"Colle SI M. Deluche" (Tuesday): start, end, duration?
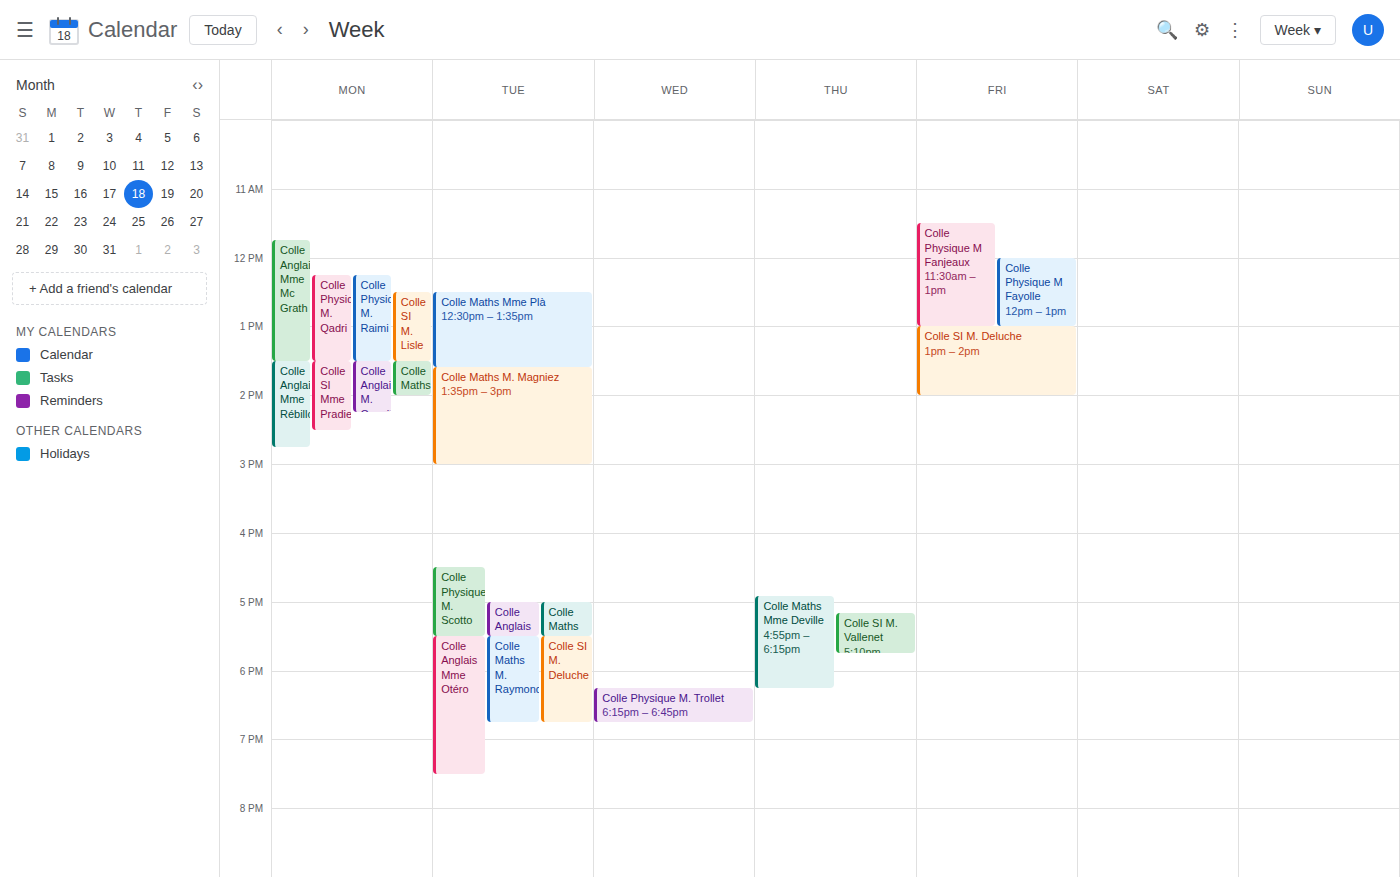
5:30 PM to 6:45 PM, 1 hour 15 minutes